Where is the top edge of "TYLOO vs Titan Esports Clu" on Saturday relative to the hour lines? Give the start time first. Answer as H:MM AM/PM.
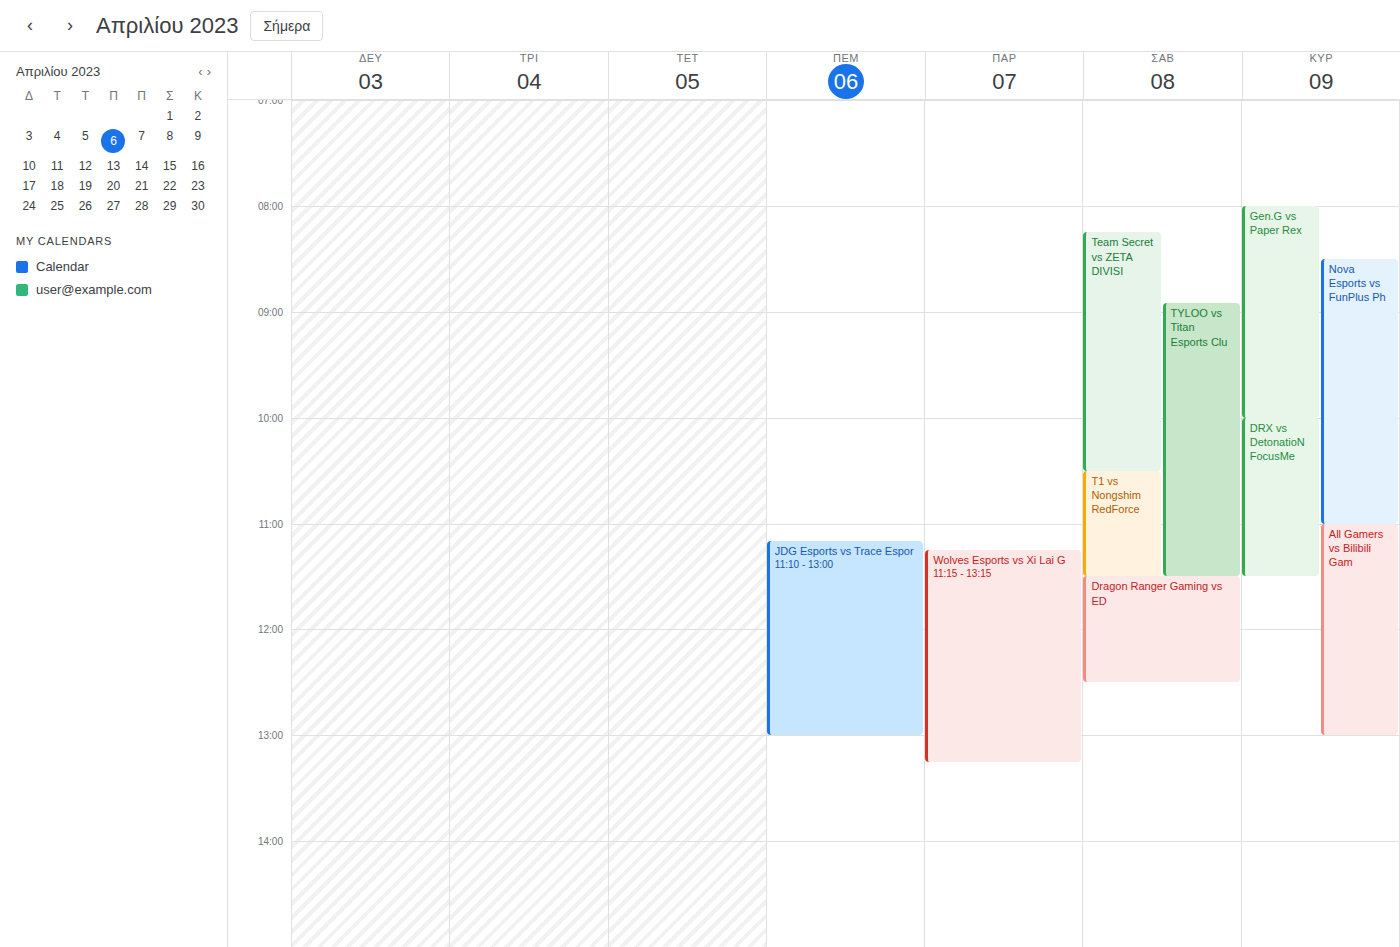
8:55 AM -- neither: 55 minutes below the 8 AM line and 5 minutes above the 9 AM line.